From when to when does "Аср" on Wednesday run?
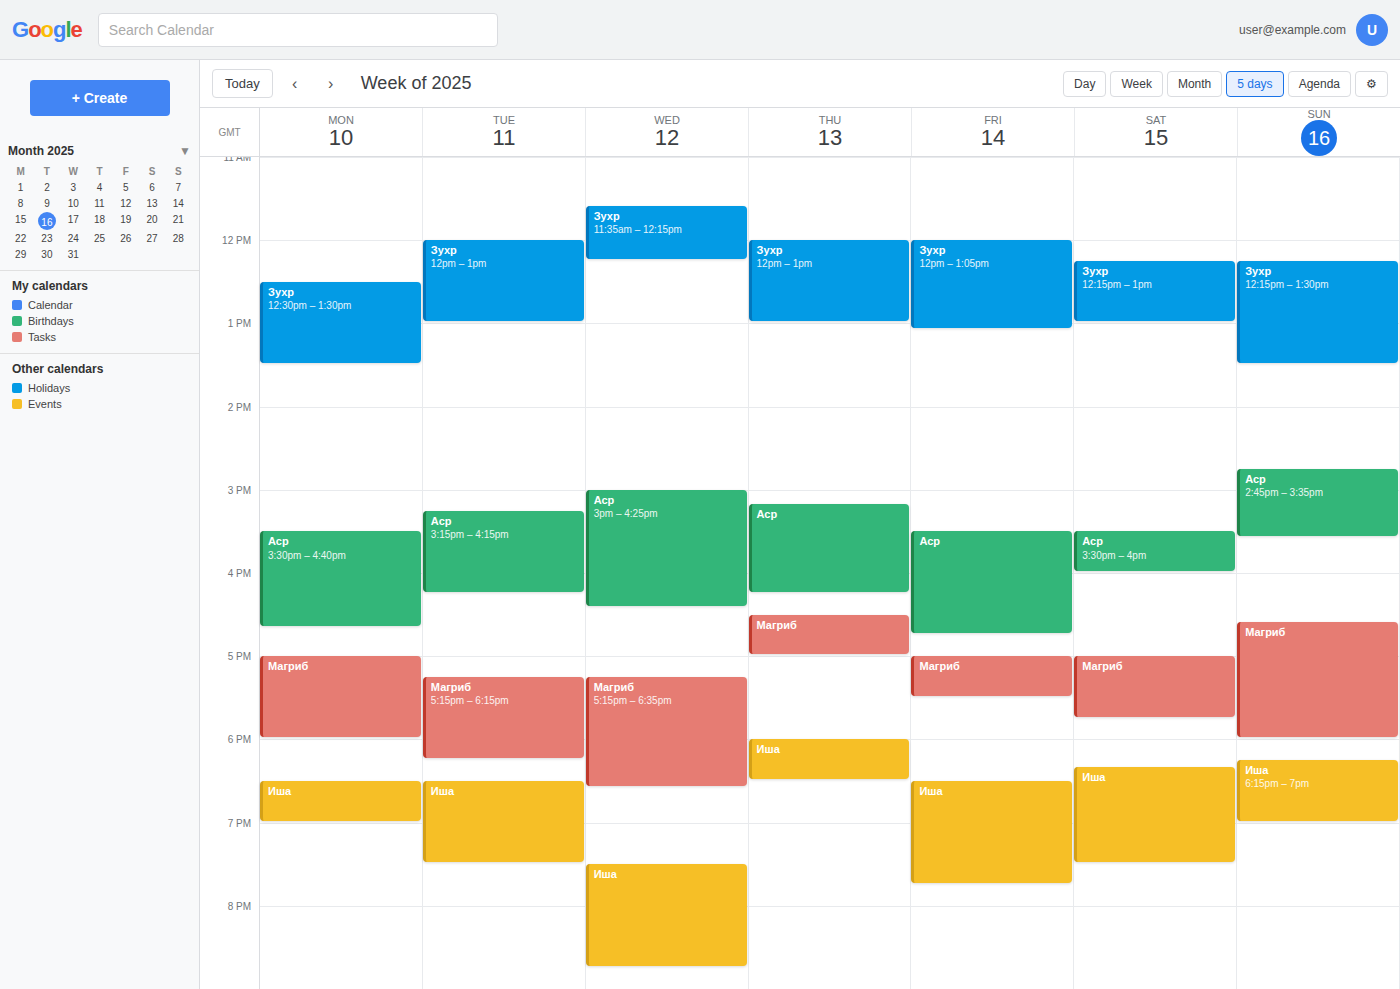
3:00 PM to 4:25 PM